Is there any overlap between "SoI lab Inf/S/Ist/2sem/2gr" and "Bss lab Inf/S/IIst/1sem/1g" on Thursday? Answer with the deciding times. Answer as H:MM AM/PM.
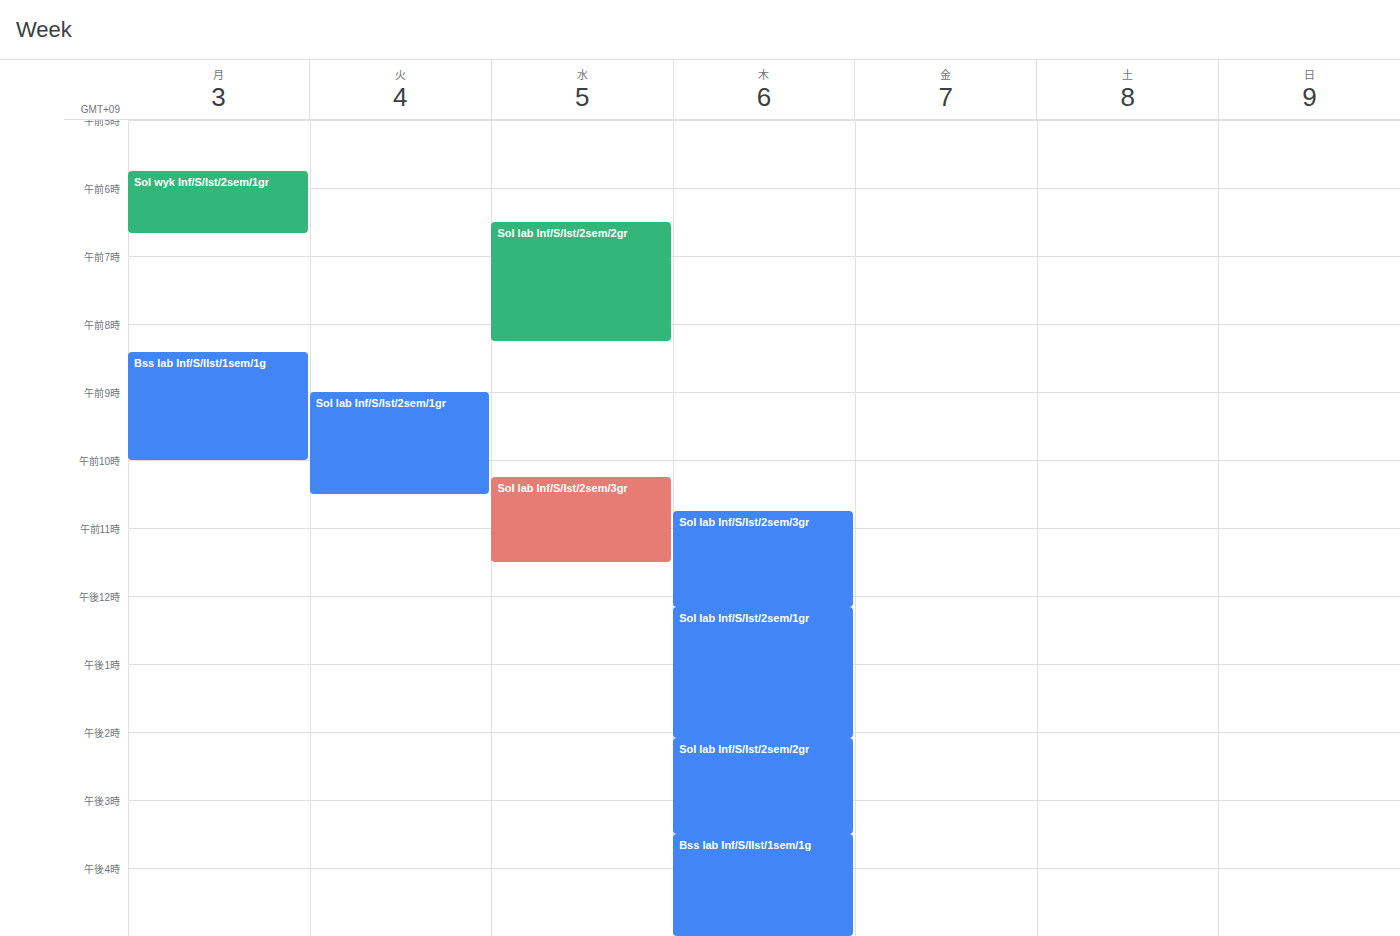
"SoI lab Inf/S/Ist/2sem/2gr" ends at 3:30 PM, exactly when "Bss lab Inf/S/IIst/1sem/1g" starts -- they touch but do not overlap.